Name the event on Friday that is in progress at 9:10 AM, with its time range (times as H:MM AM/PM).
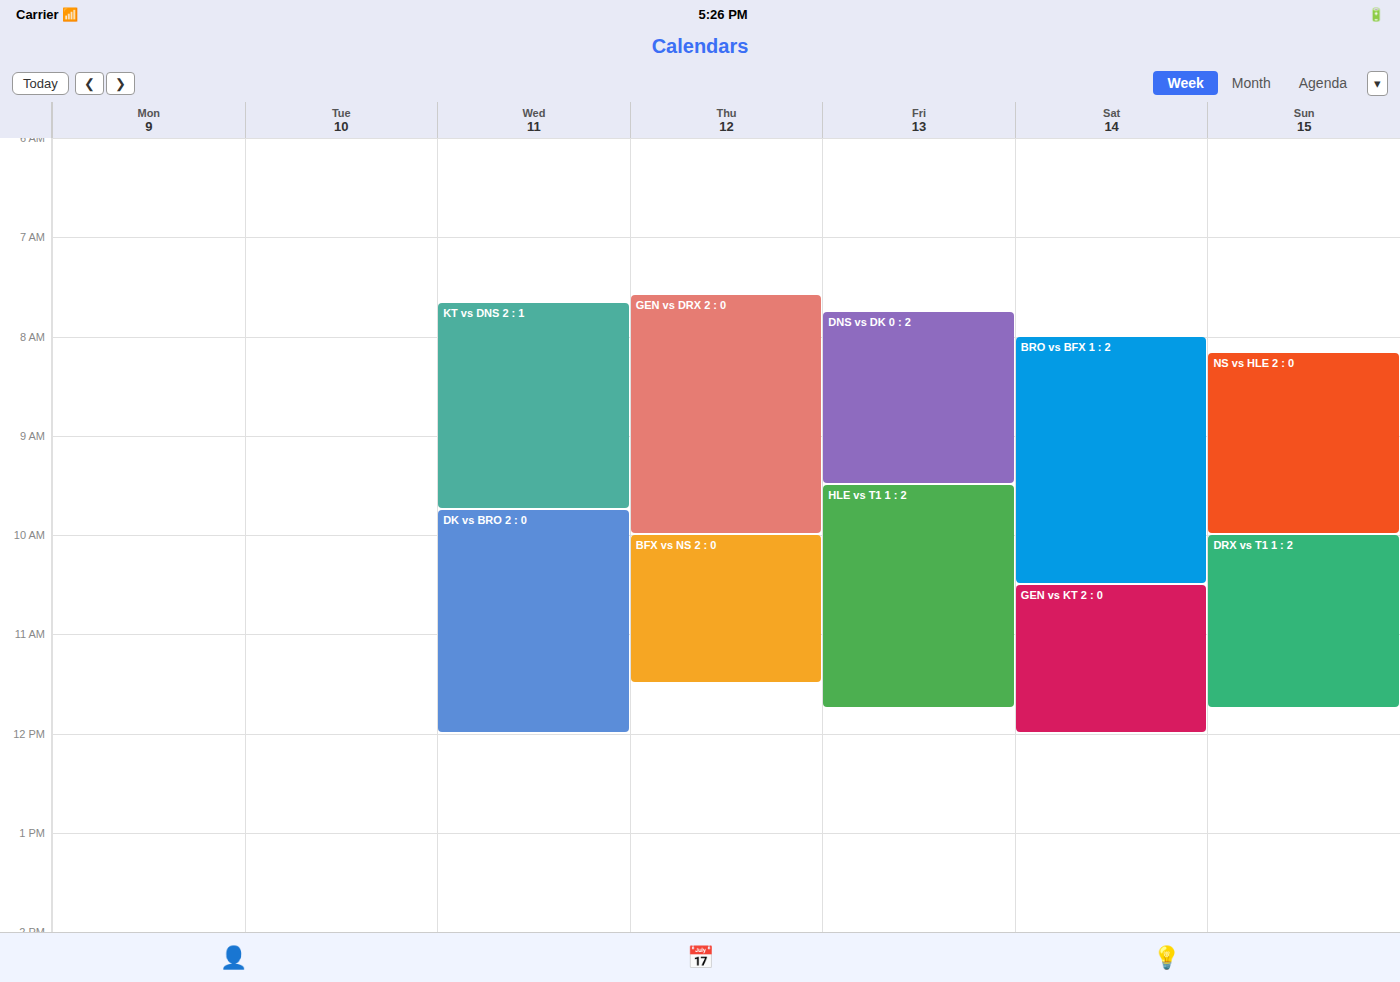
"DNS vs DK 0 : 2", 7:45 AM to 9:30 AM